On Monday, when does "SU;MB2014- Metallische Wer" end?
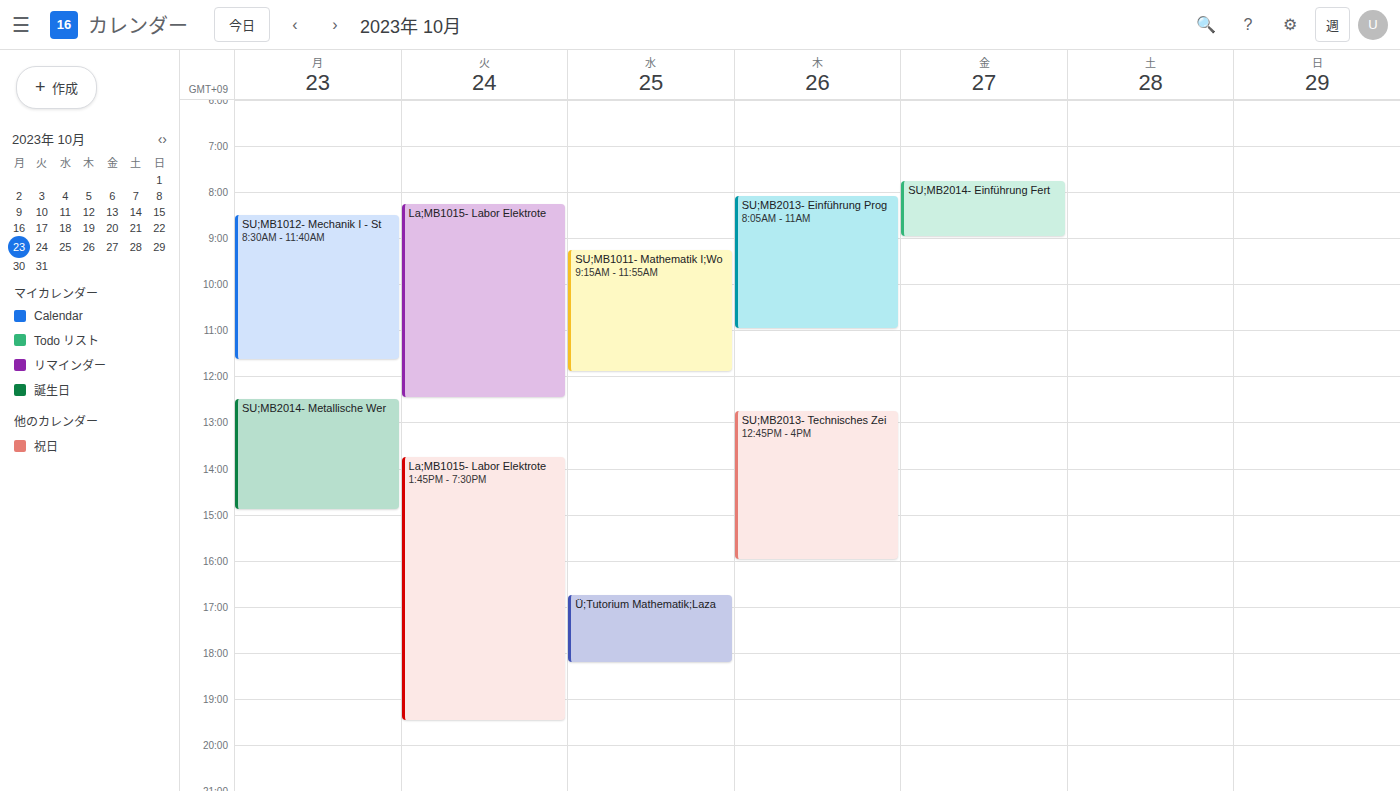
2:55 PM